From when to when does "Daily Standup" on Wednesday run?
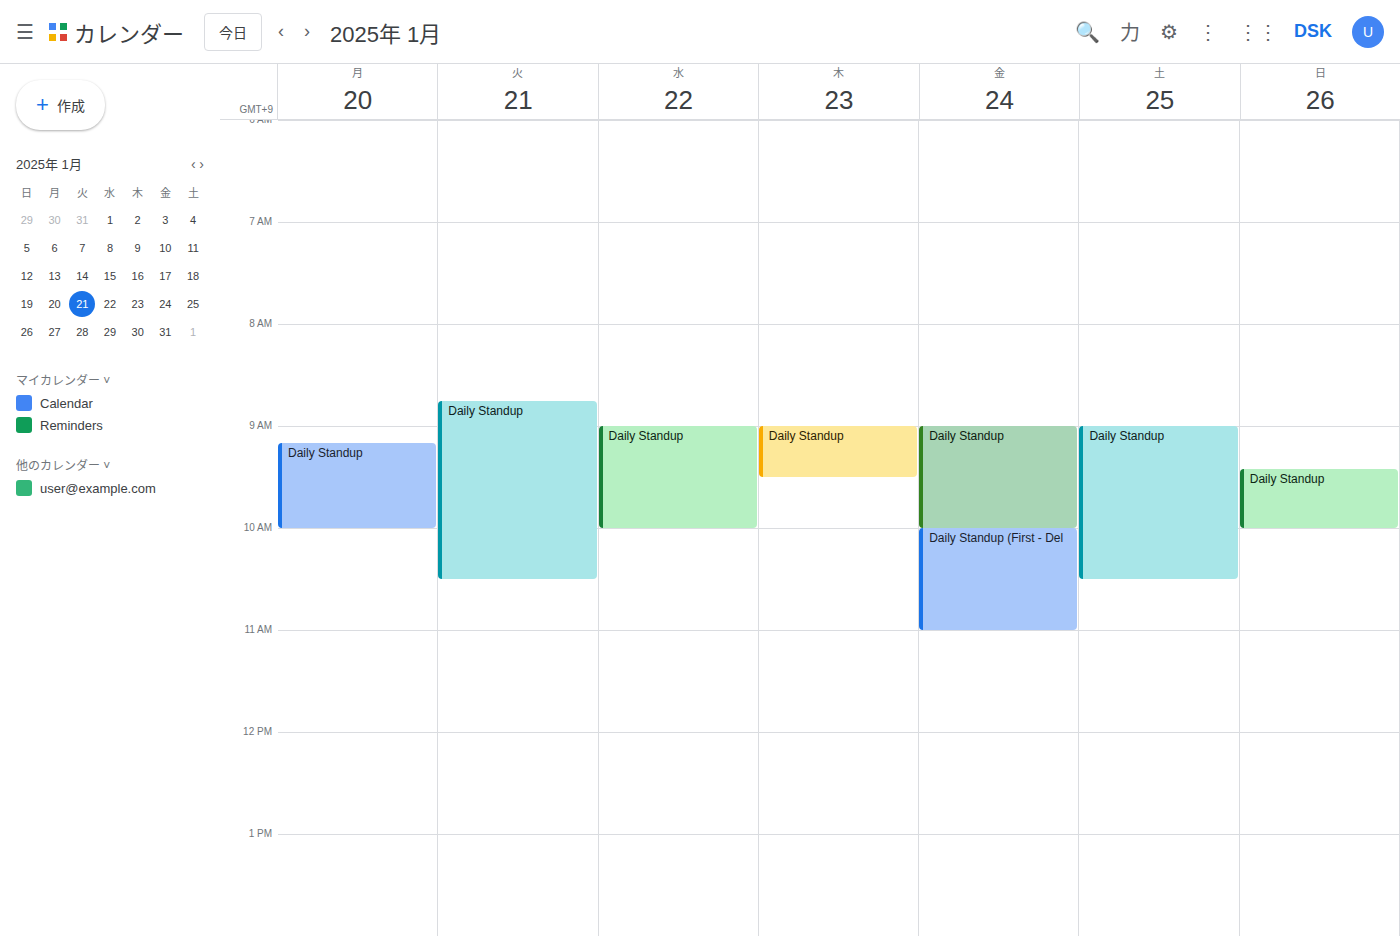
09:00 to 10:00